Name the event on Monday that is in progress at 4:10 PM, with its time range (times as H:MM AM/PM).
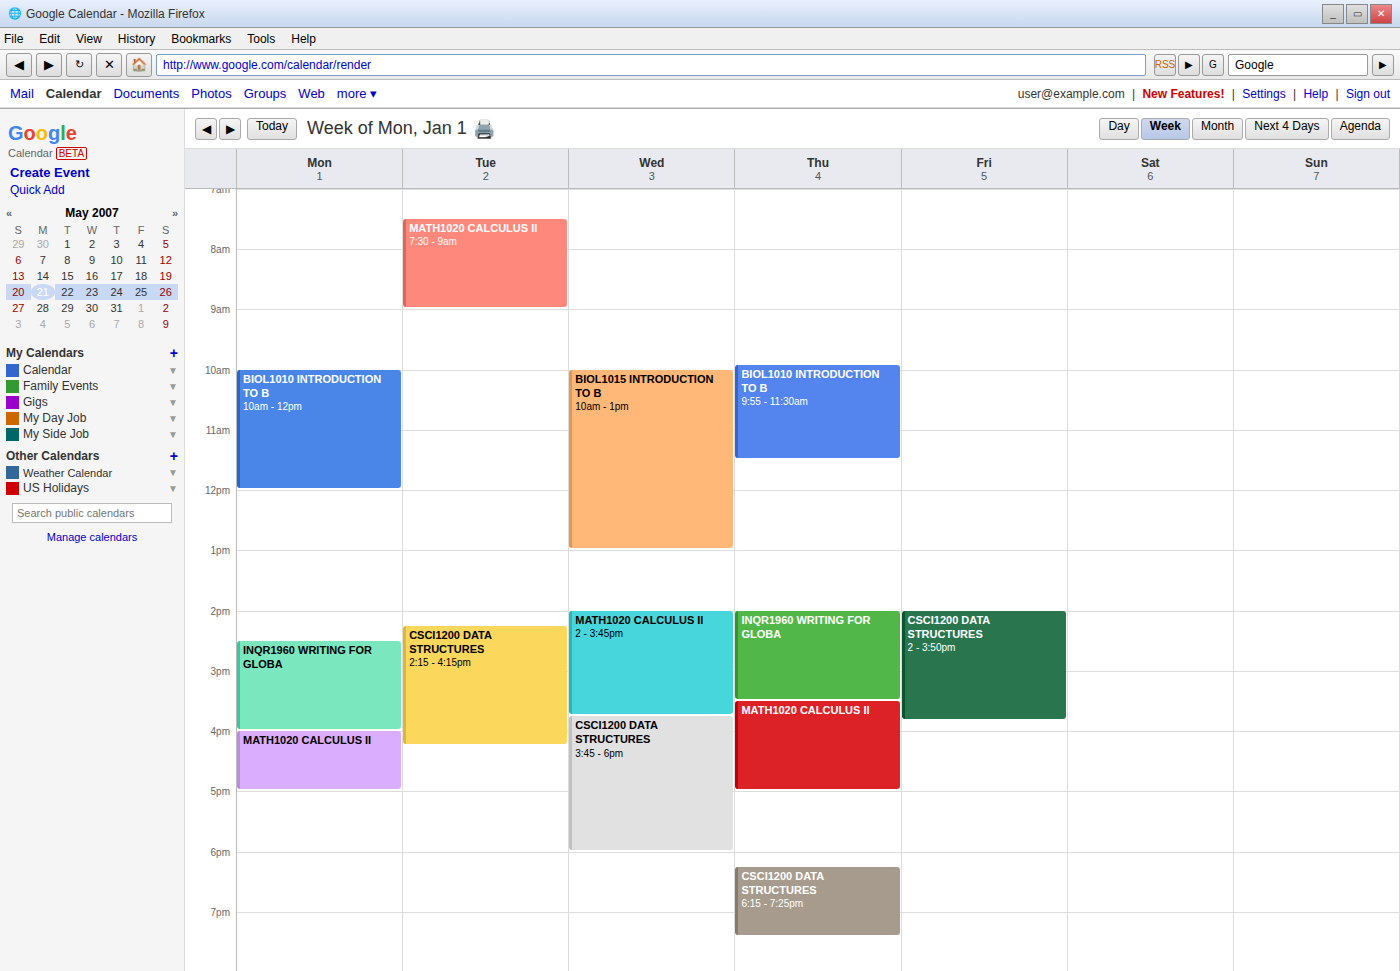
"MATH1020 CALCULUS II", 4:00 PM to 5:00 PM